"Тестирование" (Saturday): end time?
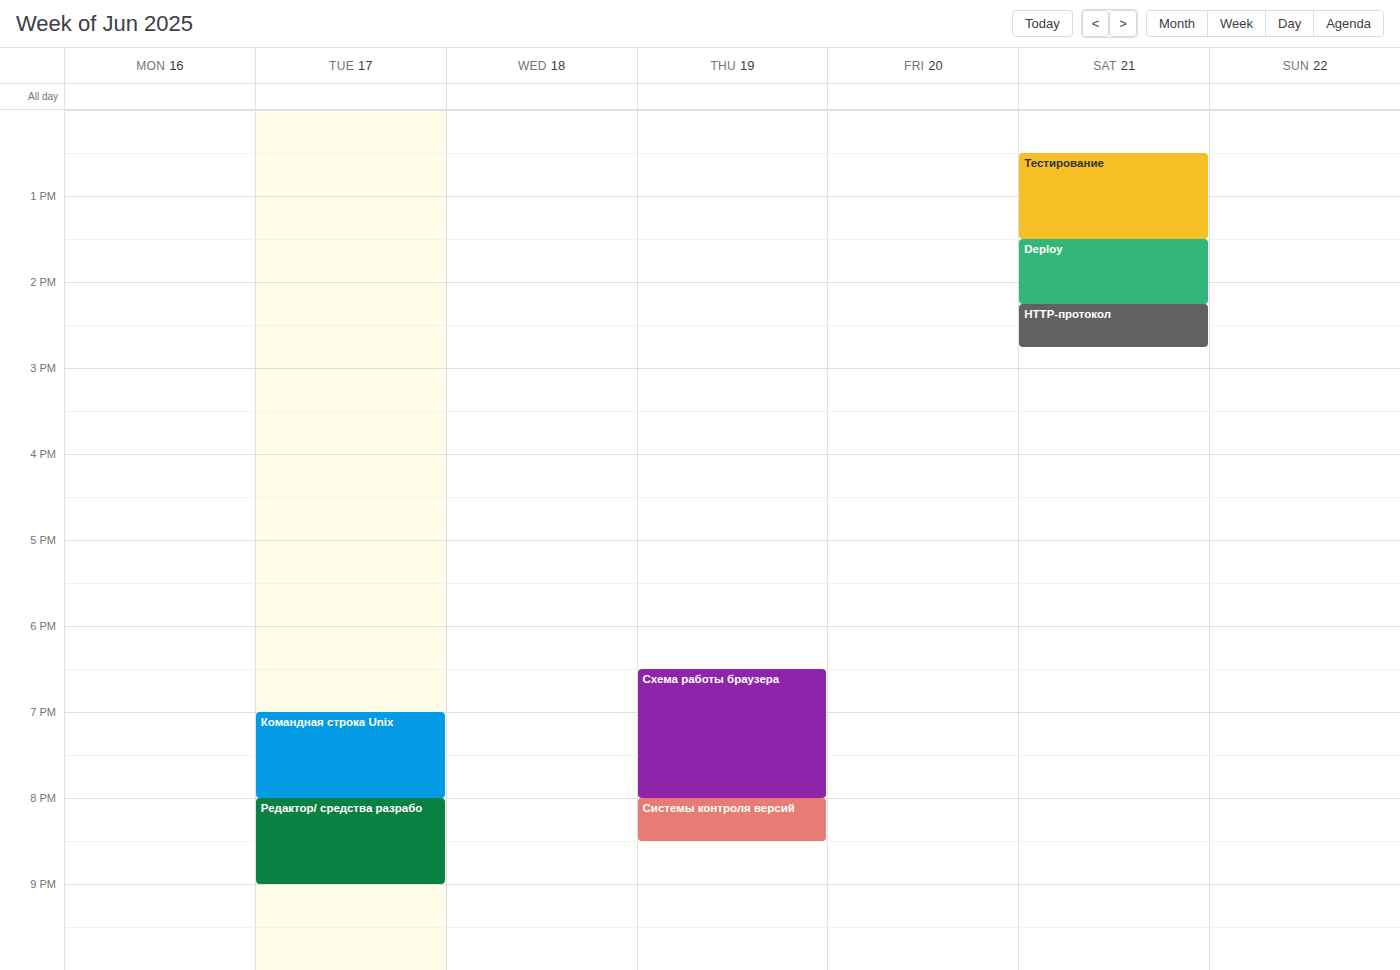
1:30 PM